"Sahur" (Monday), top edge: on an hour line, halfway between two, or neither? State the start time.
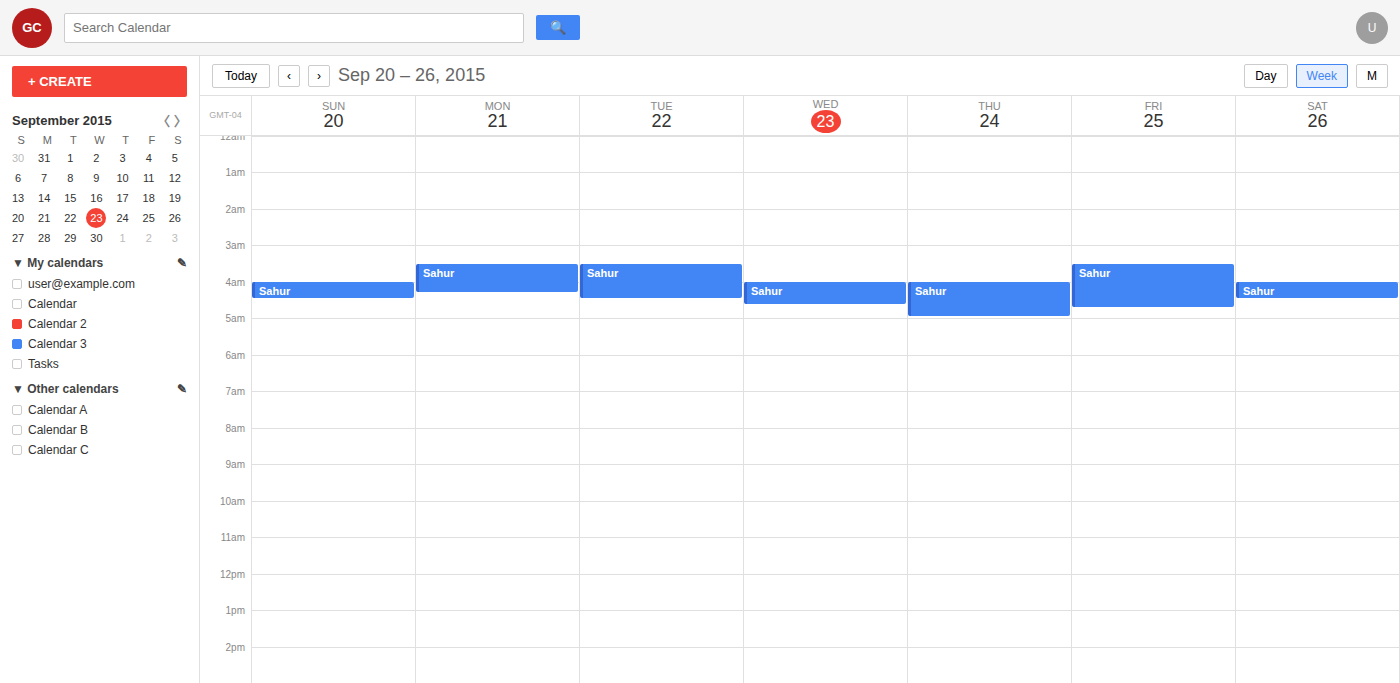
03:30 -- halfway between the 03:00 and 04:00 lines.